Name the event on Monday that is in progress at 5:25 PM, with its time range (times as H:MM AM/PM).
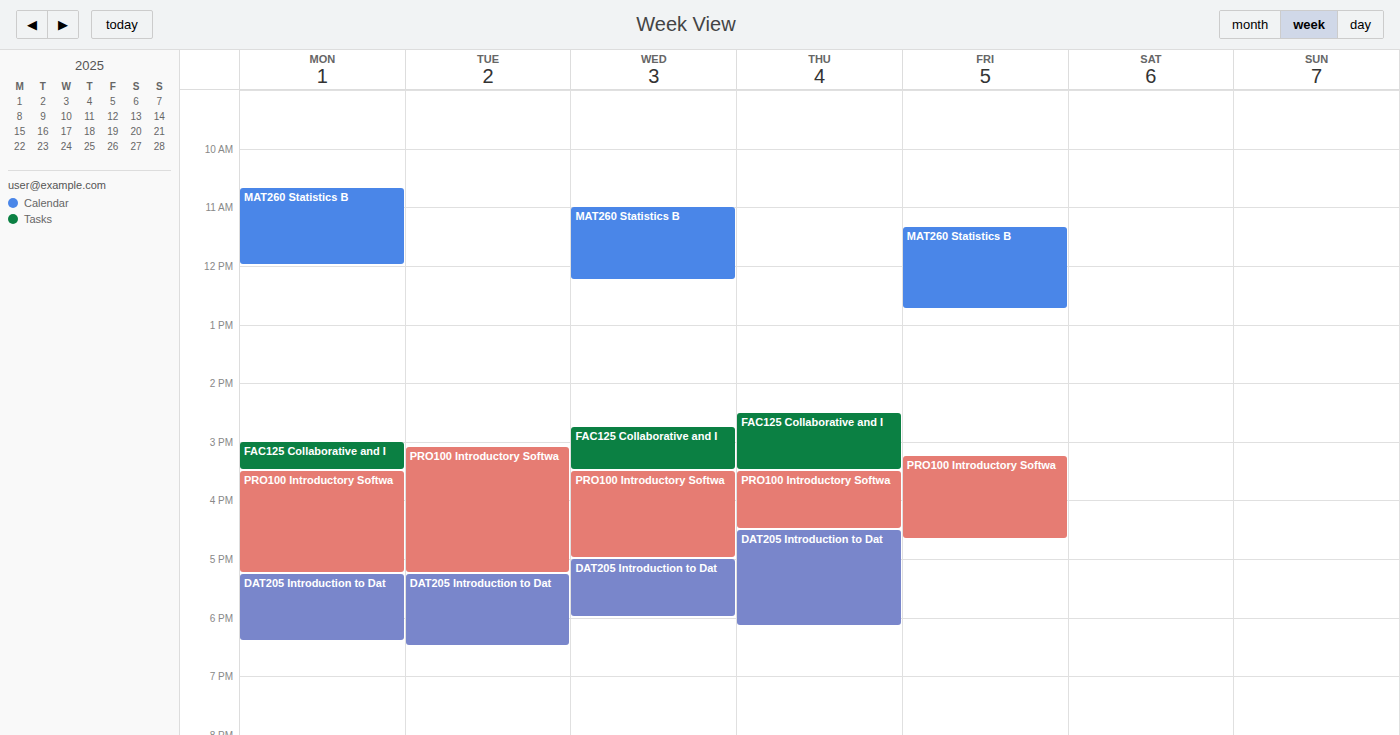
"DAT205 Introduction to Dat", 5:15 PM to 6:25 PM